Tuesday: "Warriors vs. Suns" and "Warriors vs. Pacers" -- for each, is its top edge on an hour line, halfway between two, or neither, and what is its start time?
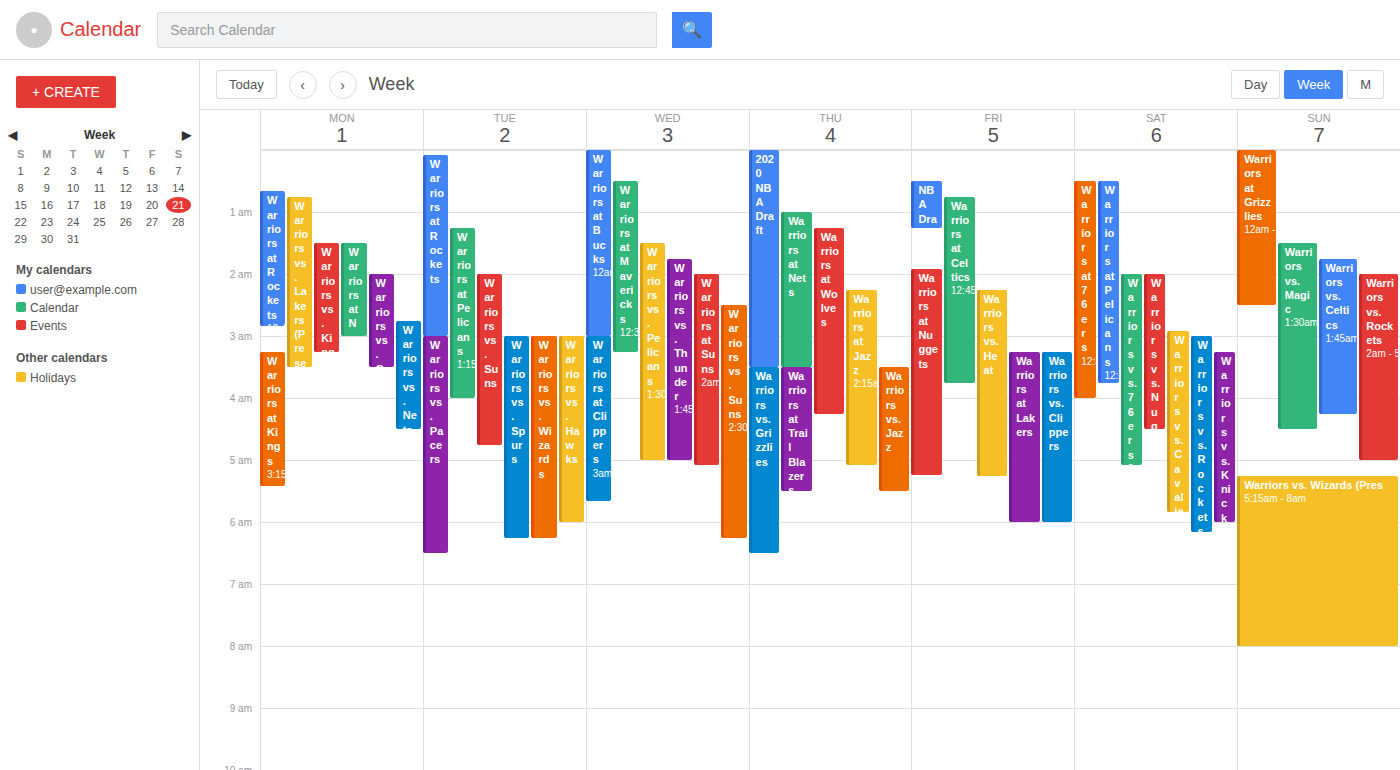
"Warriors vs. Suns": 2:00 AM, exactly on the 2 AM line. "Warriors vs. Pacers": 3:00 AM, exactly on the 3 AM line.